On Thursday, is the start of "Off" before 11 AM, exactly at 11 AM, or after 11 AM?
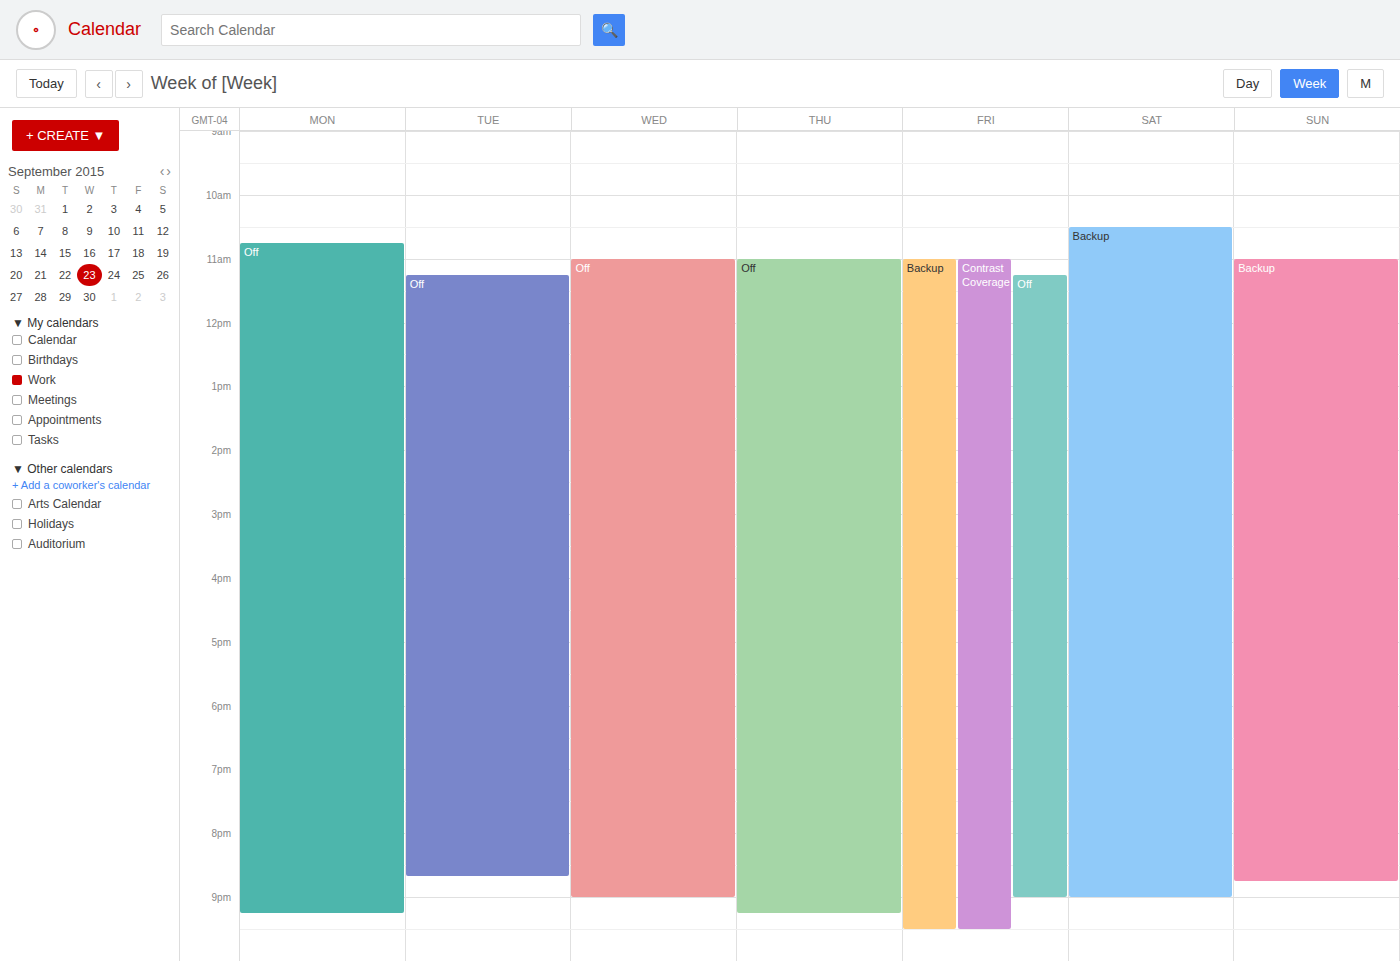
11:00 AM -- exactly at 11 AM, on the 11 AM line.